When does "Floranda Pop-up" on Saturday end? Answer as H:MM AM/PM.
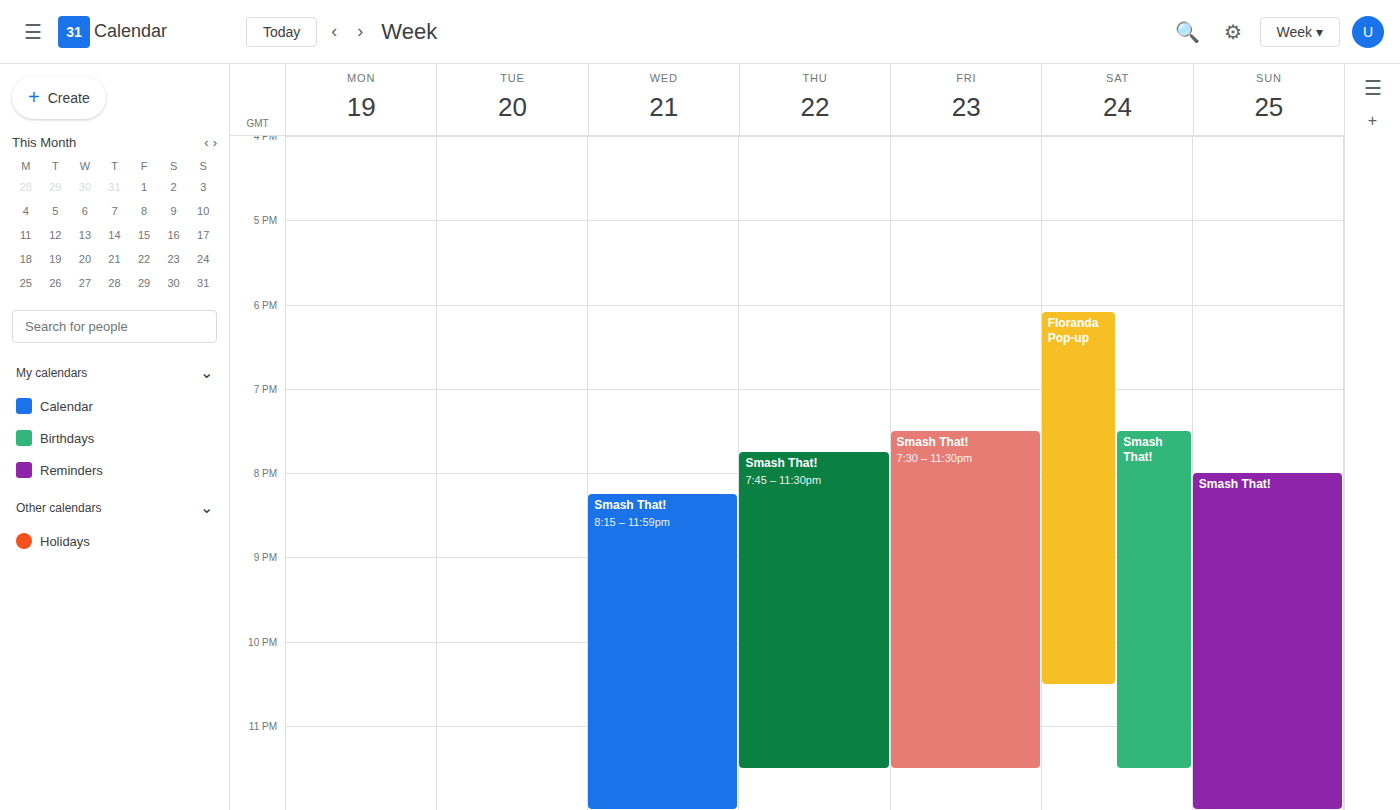
10:30 PM